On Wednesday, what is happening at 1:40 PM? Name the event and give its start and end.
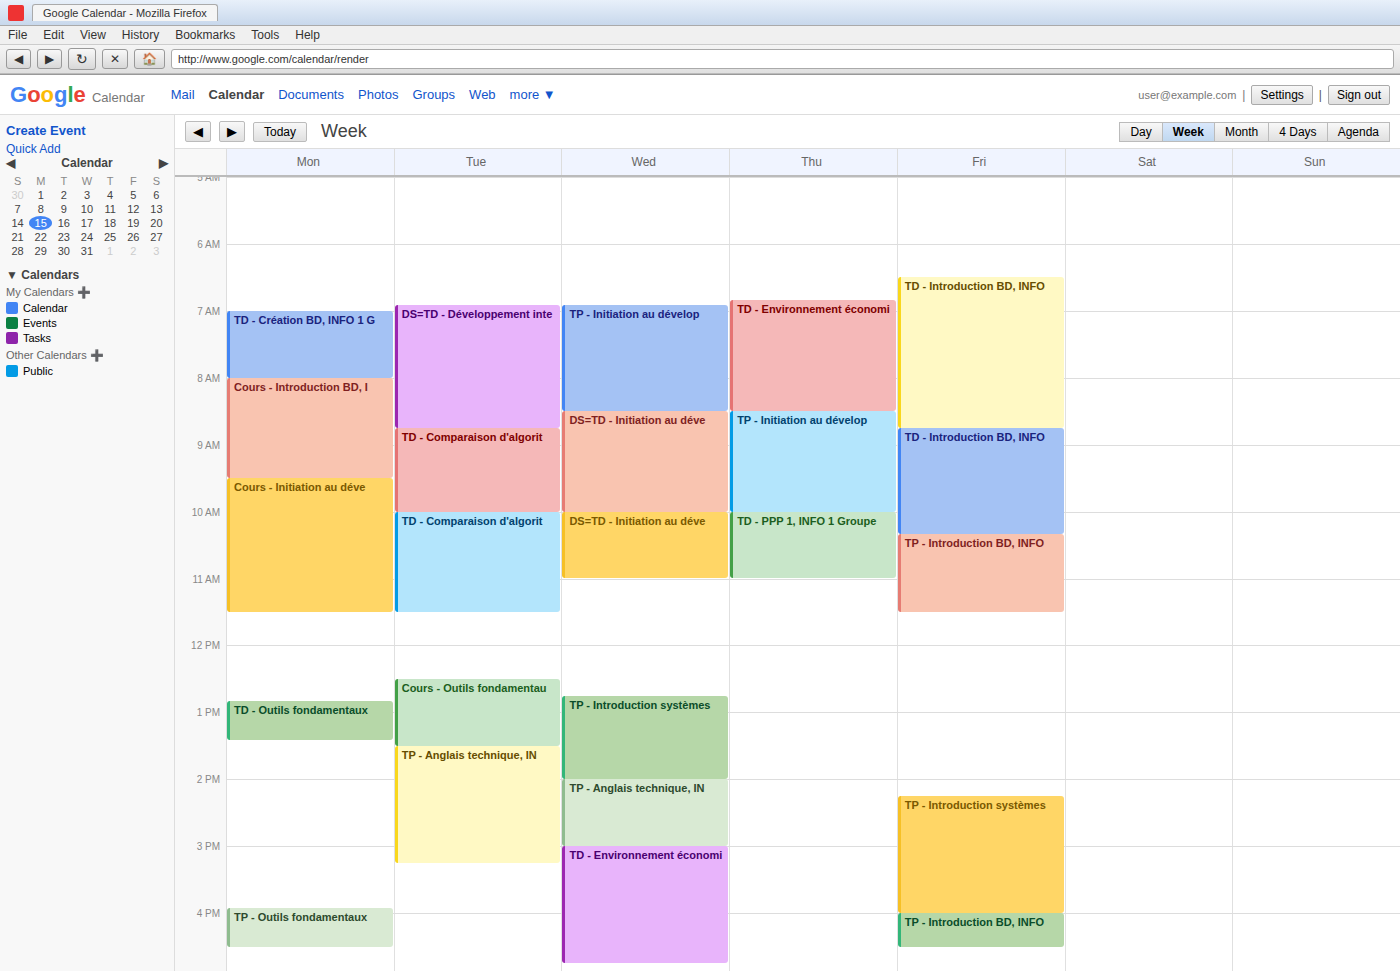
"TP - Introduction systèmes", 12:45 PM to 2:00 PM